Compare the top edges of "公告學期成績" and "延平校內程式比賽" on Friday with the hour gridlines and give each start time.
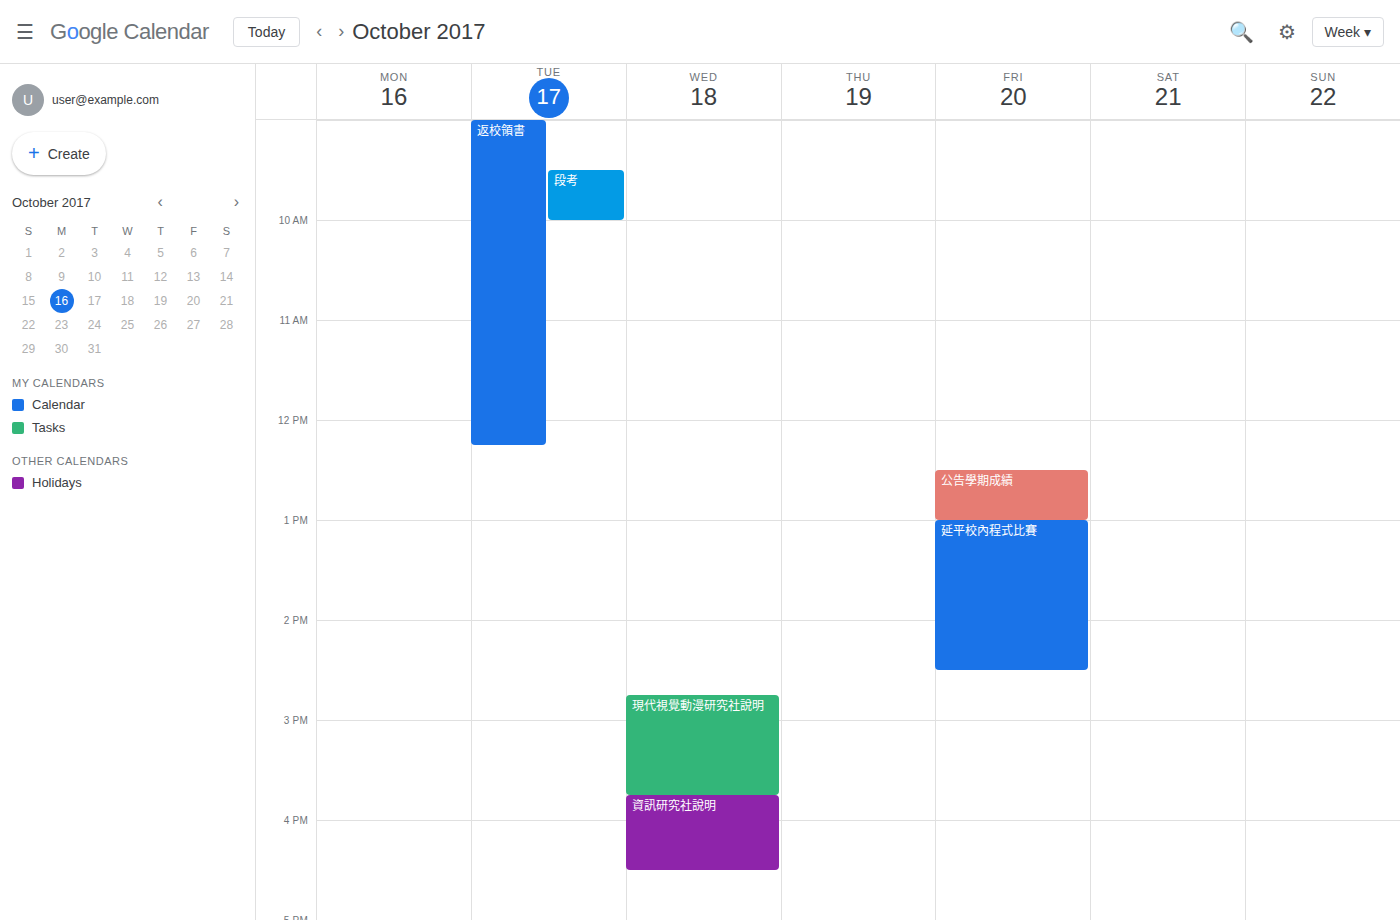
"公告學期成績": 12:30, halfway between the 12:00 and 13:00 lines. "延平校內程式比賽": 13:00, exactly on the 13:00 line.